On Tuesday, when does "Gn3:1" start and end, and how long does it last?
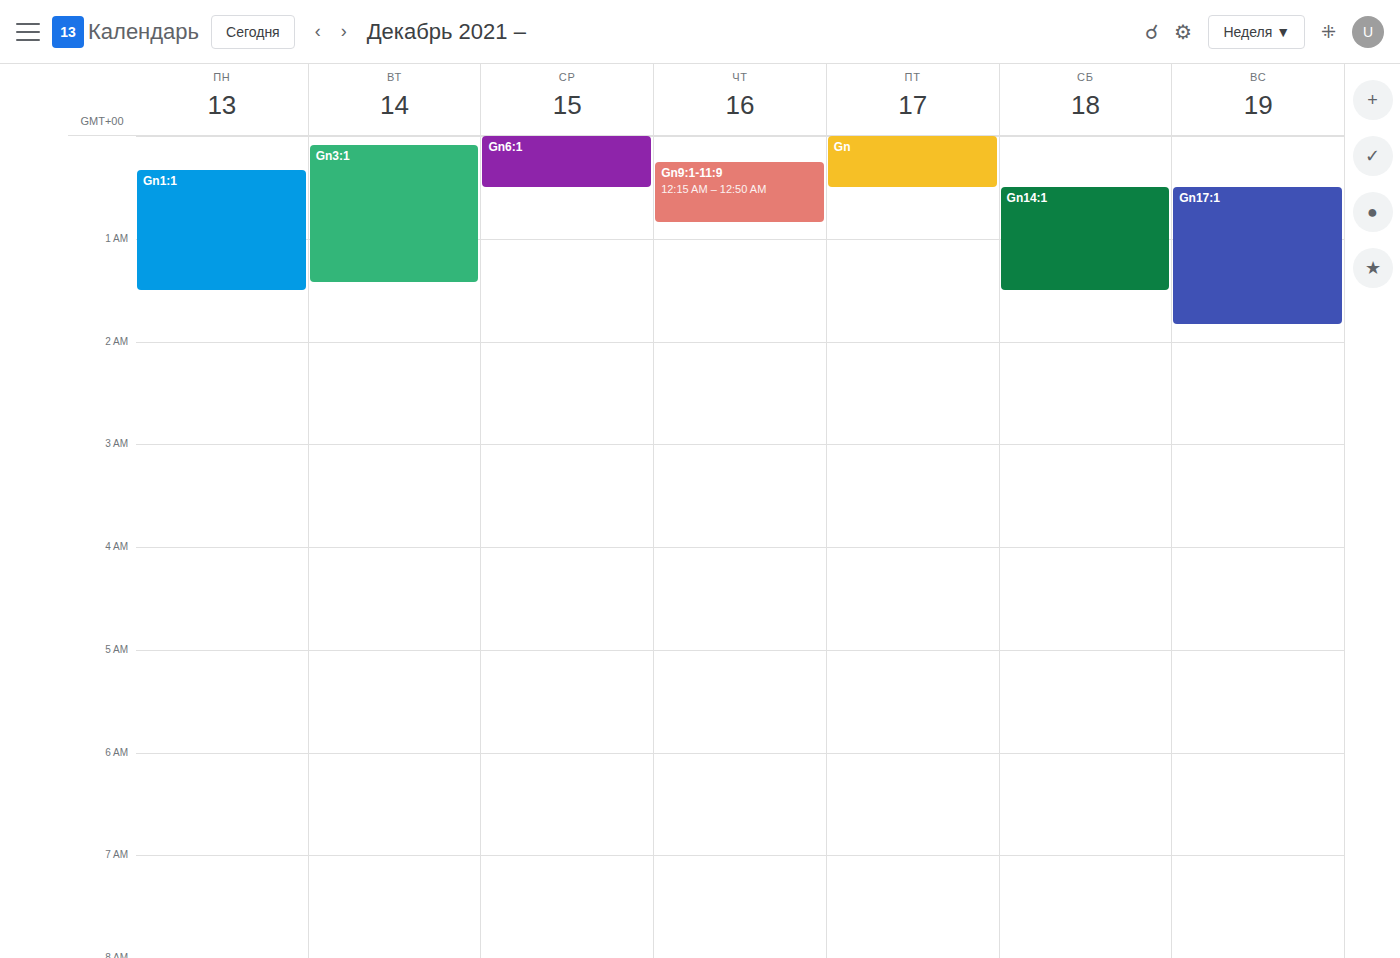
12:05 AM to 1:25 AM, 1 hour 20 minutes